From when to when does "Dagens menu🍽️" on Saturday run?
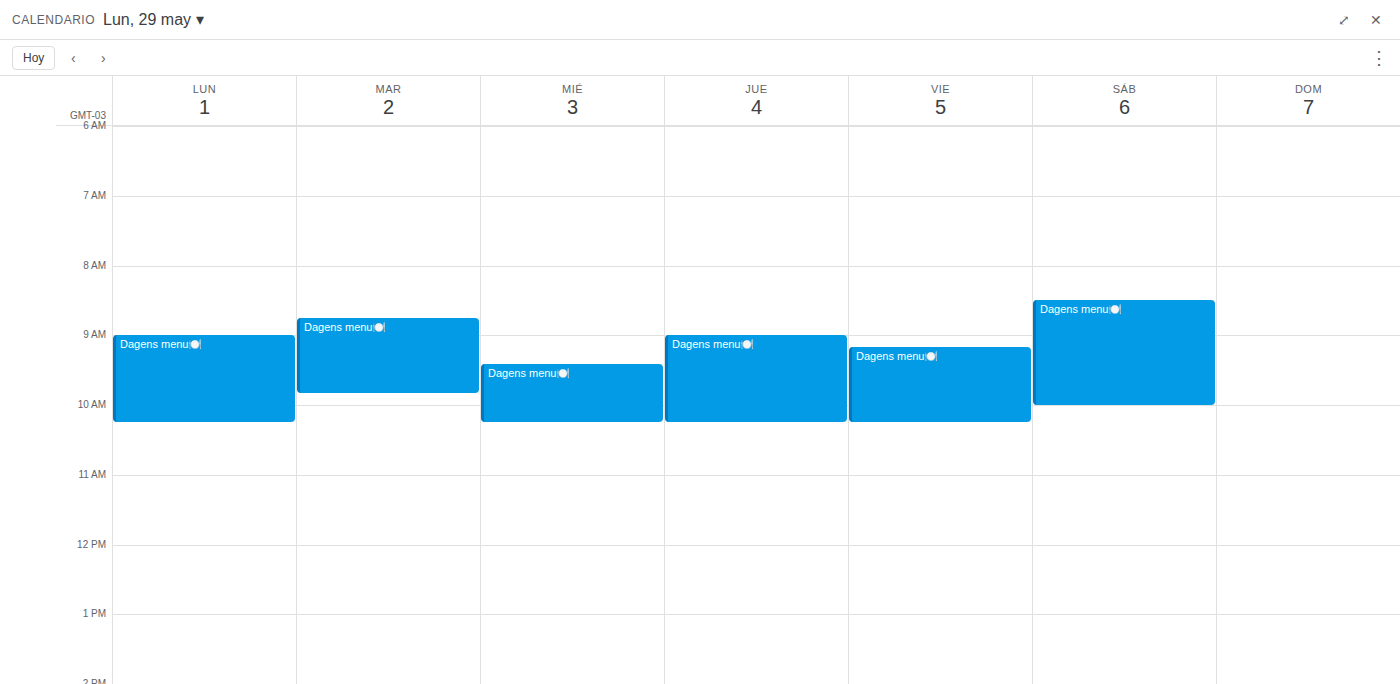
8:30 AM to 10:00 AM